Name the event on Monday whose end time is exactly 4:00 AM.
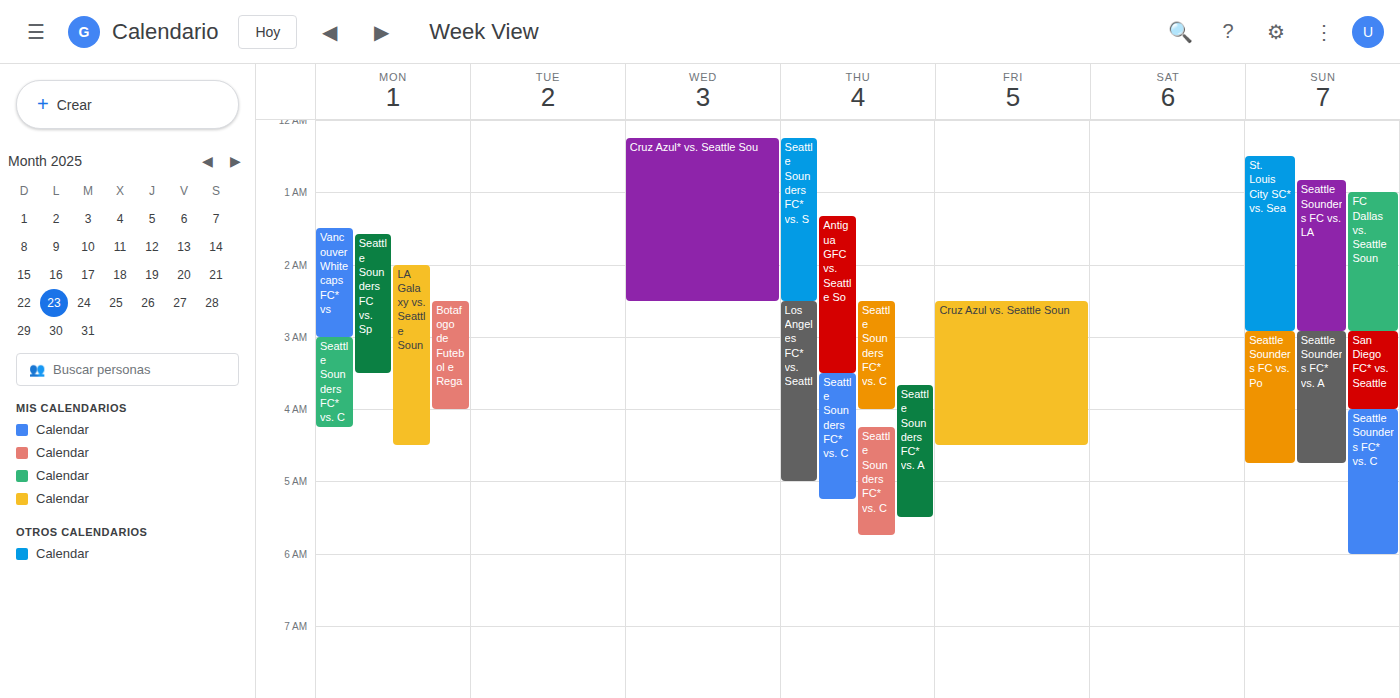
"Botafogo de Futebol e Rega"